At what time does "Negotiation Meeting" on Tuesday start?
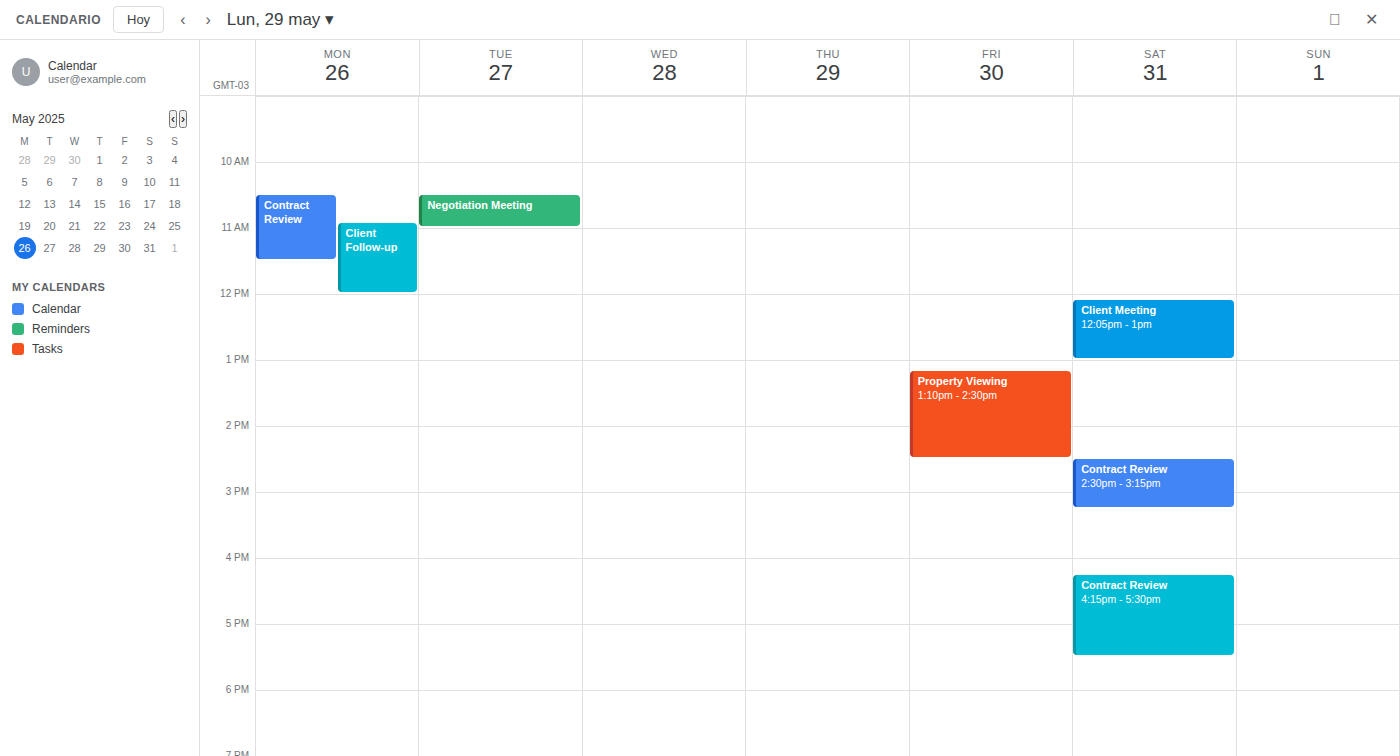
10:30 AM